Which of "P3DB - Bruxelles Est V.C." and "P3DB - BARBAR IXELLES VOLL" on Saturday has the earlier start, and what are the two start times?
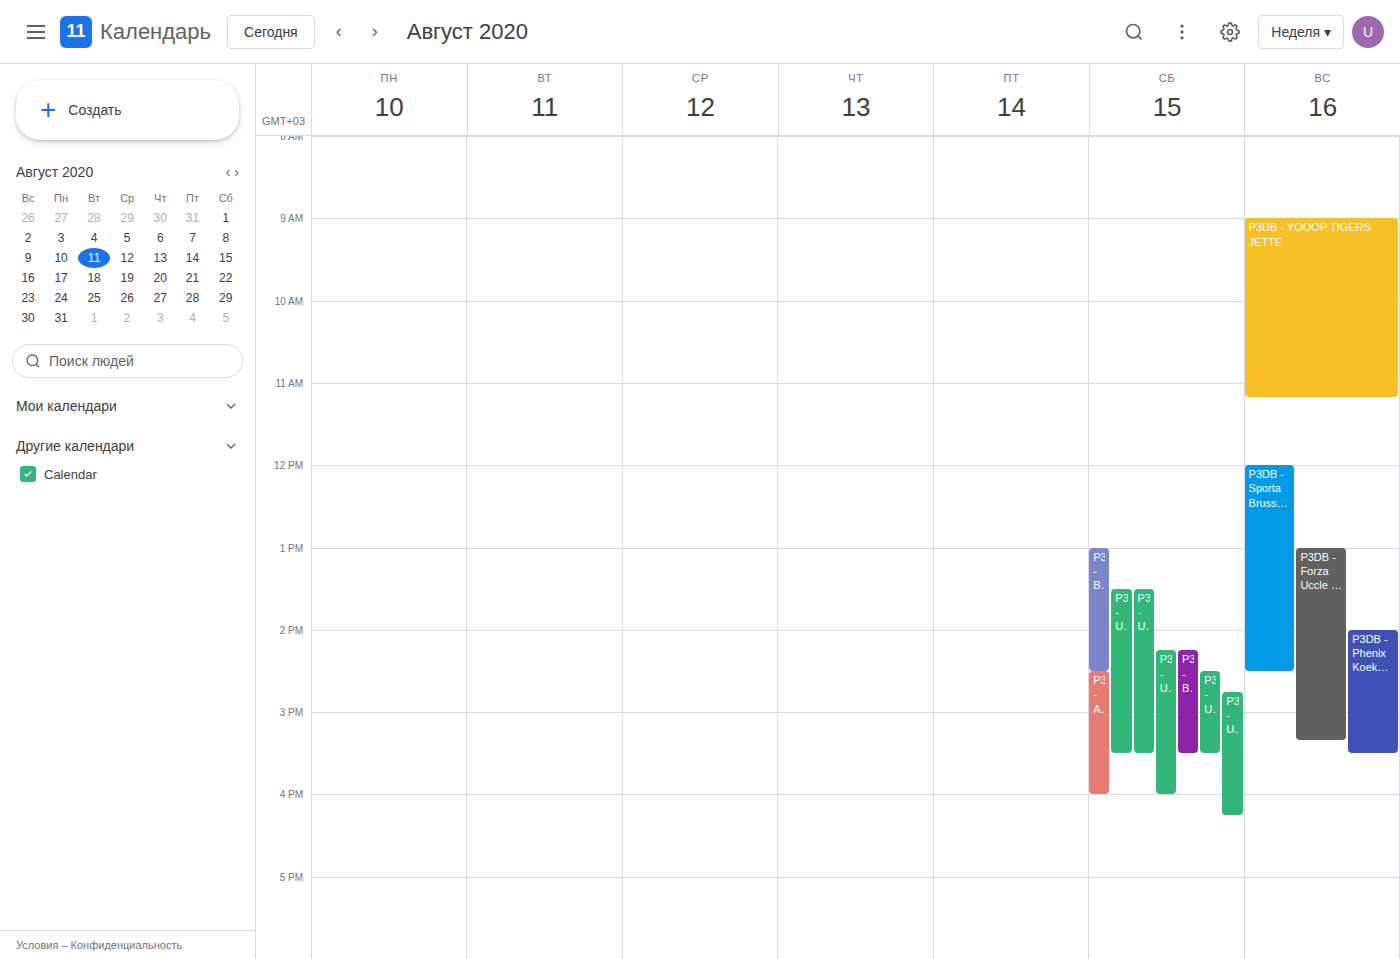
"P3DB - BARBAR IXELLES VOLL" 13:00; "P3DB - Bruxelles Est V.C." 14:15.